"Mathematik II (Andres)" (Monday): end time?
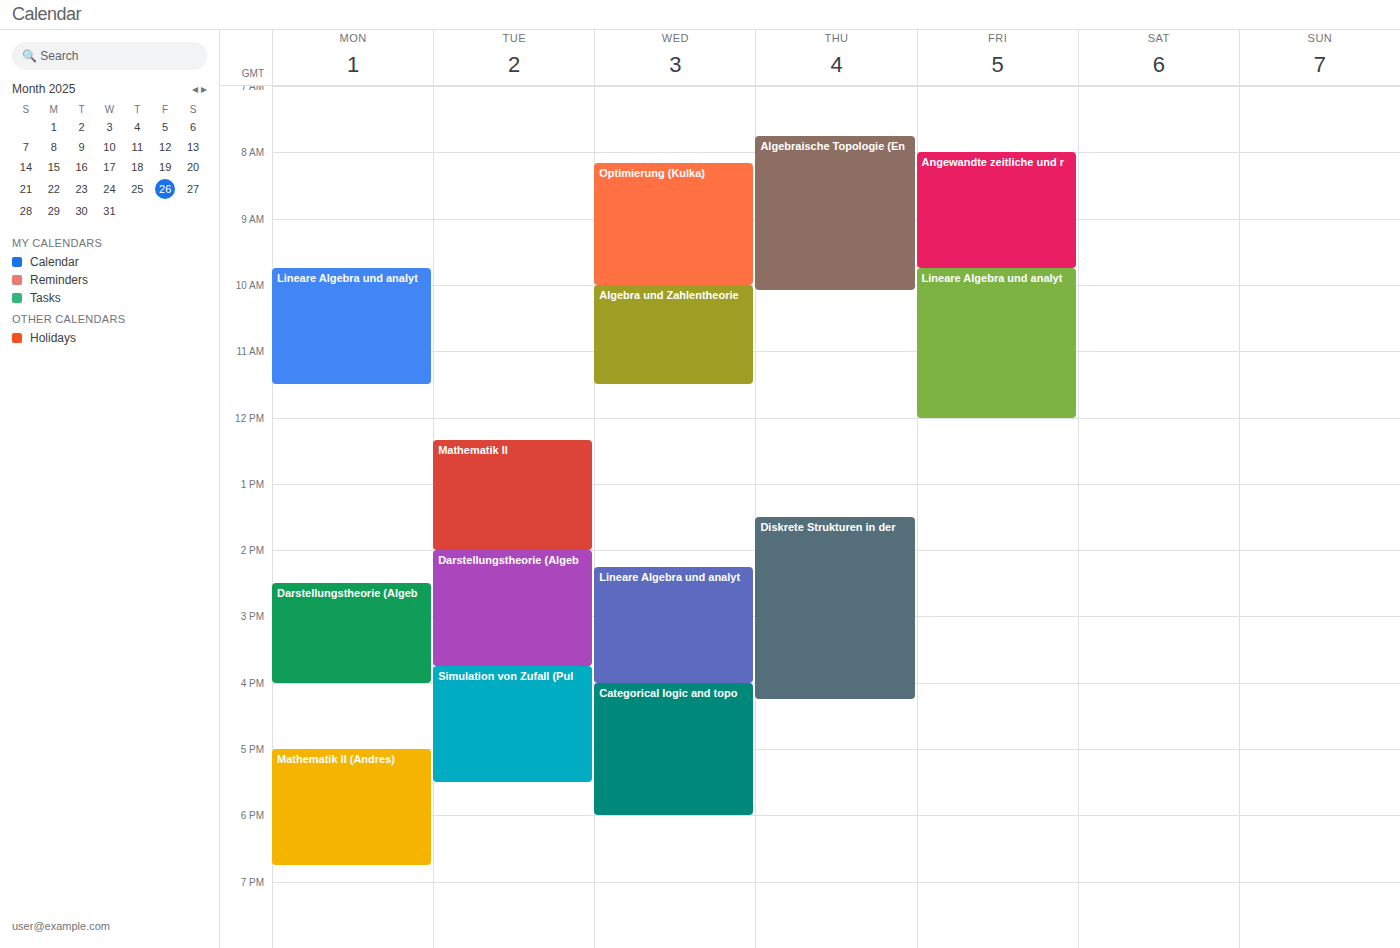
6:45 PM